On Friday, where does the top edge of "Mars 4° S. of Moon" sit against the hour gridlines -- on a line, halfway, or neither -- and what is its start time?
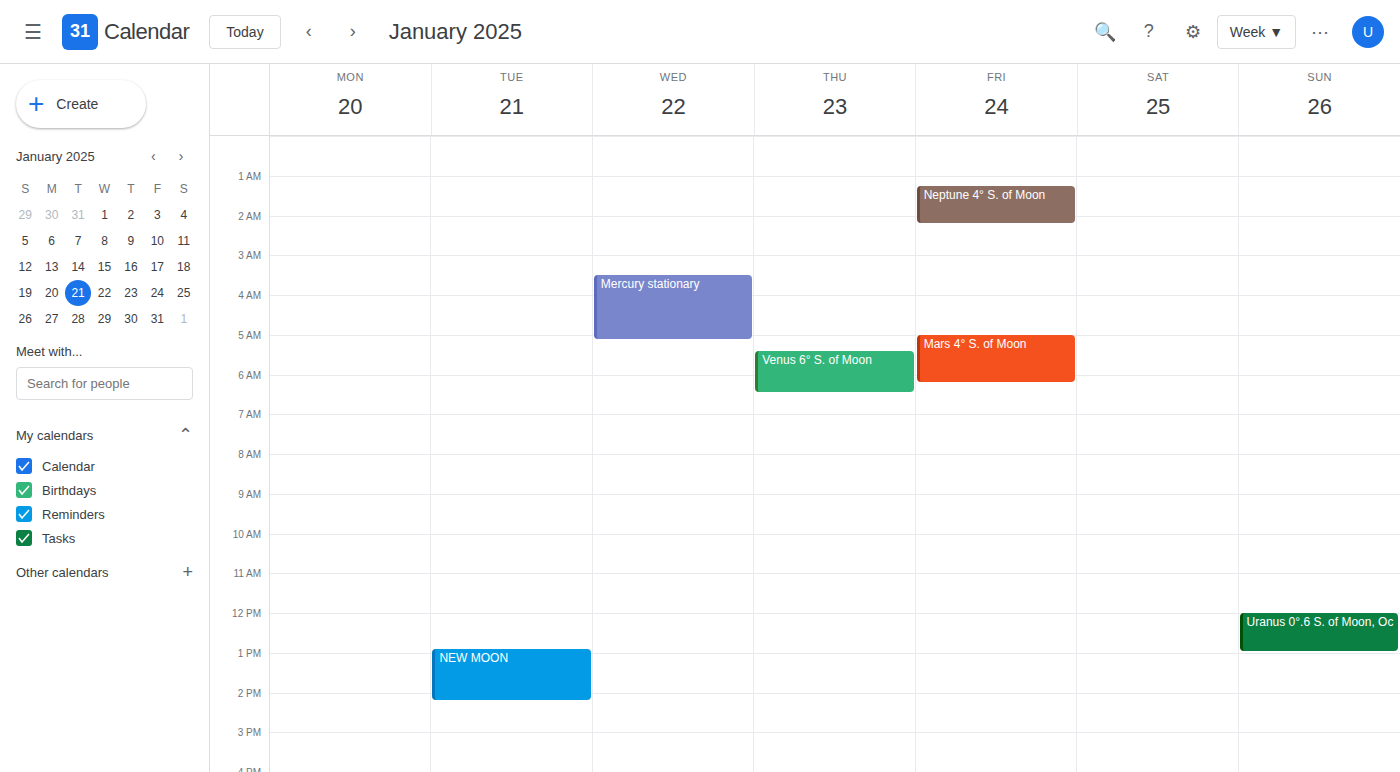
5:00 AM -- exactly on the 5 AM line.